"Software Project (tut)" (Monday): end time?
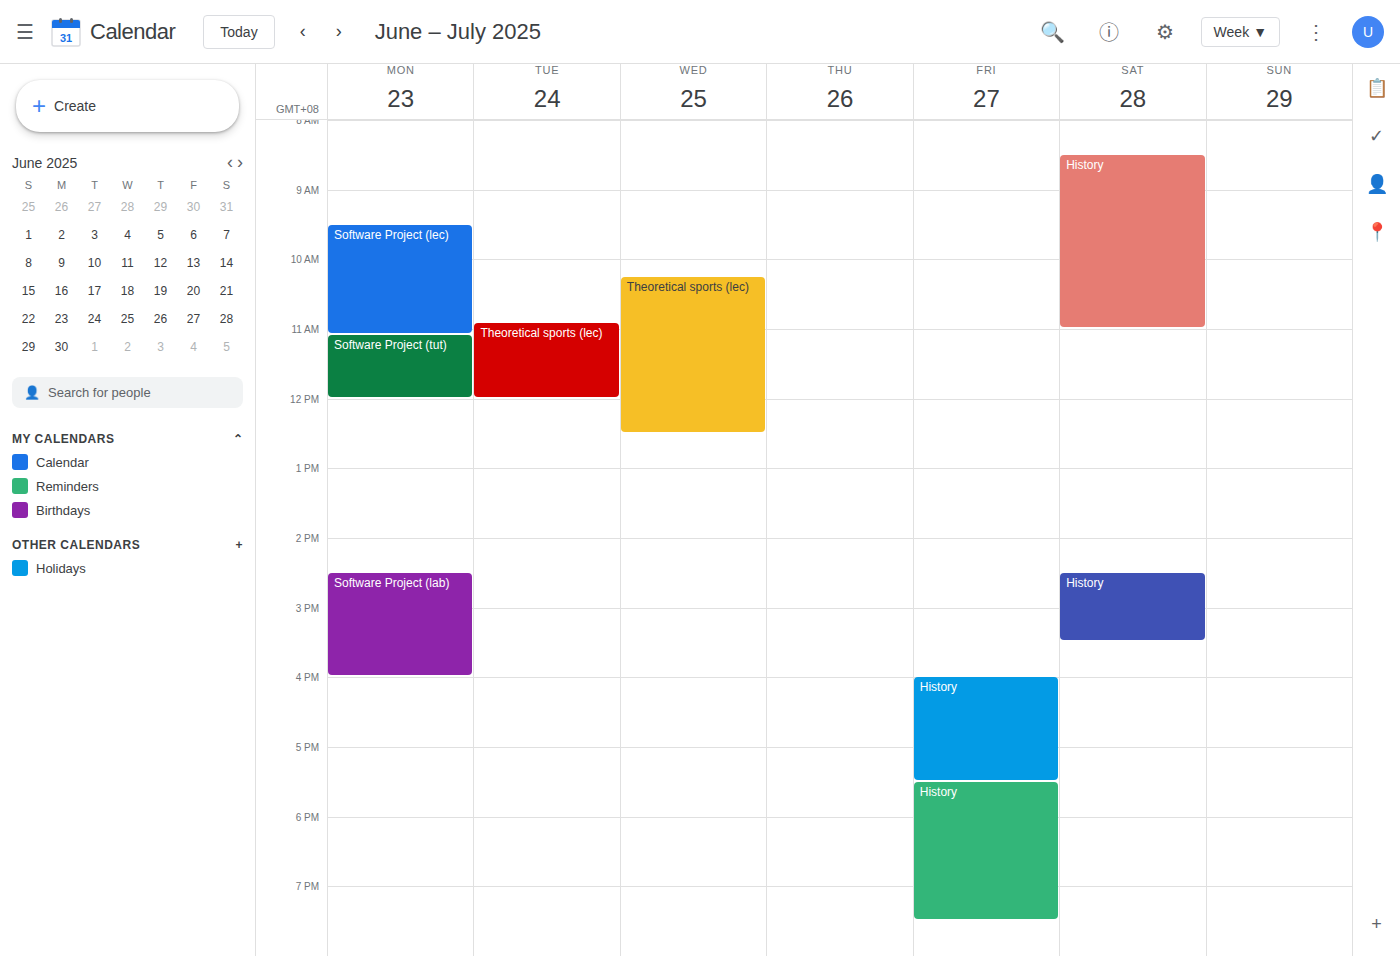
12:00 PM